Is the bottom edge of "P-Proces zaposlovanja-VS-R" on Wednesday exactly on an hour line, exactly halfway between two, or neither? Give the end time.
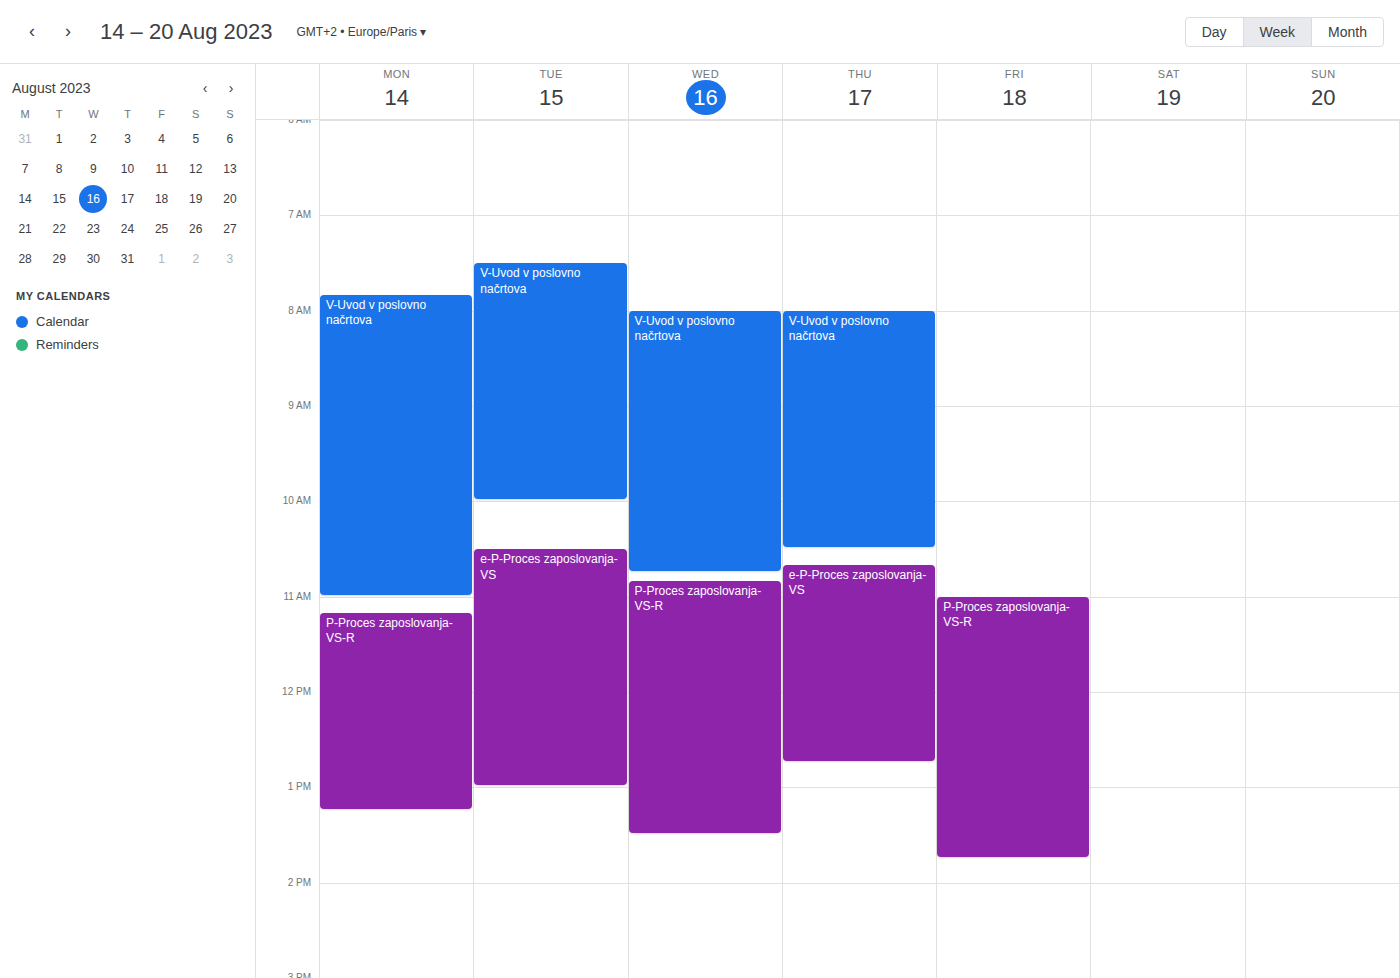
1:30 PM -- halfway between the 1 PM and 2 PM lines.